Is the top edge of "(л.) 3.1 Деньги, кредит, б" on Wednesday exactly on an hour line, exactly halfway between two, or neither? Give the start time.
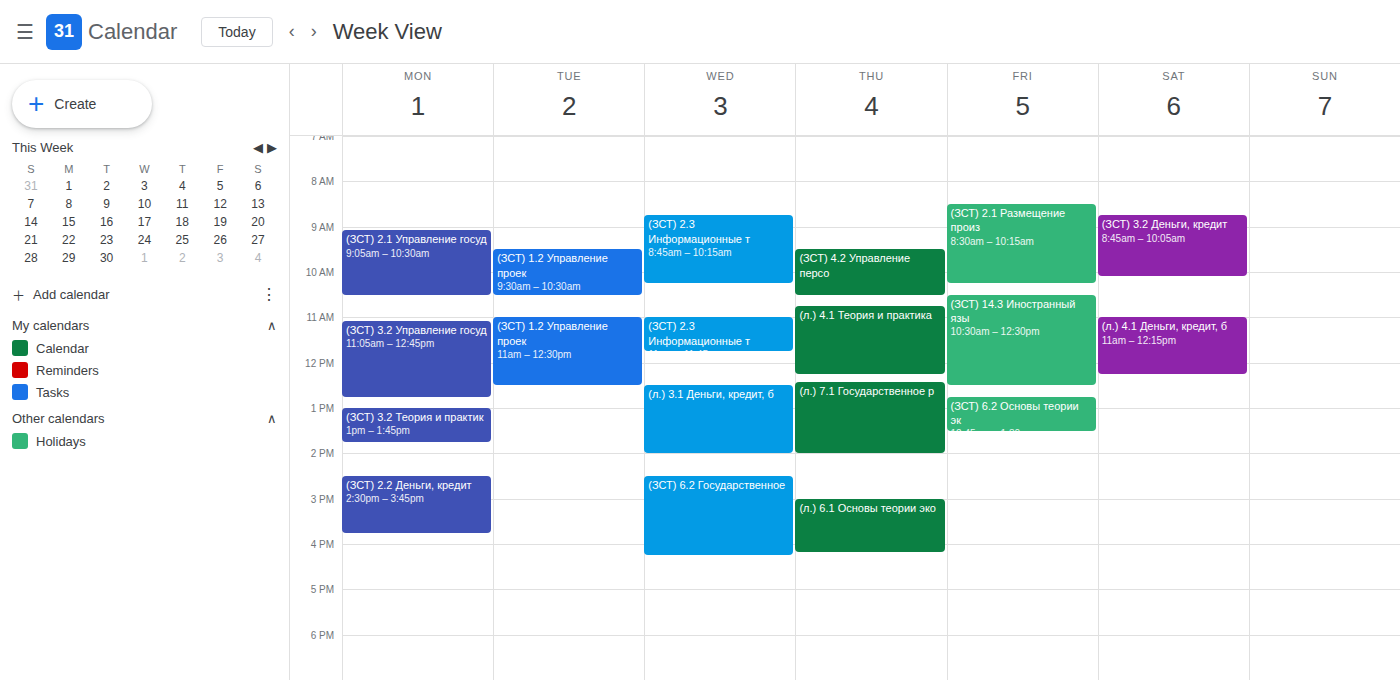
12:30 PM -- halfway between the 12 PM and 1 PM lines.